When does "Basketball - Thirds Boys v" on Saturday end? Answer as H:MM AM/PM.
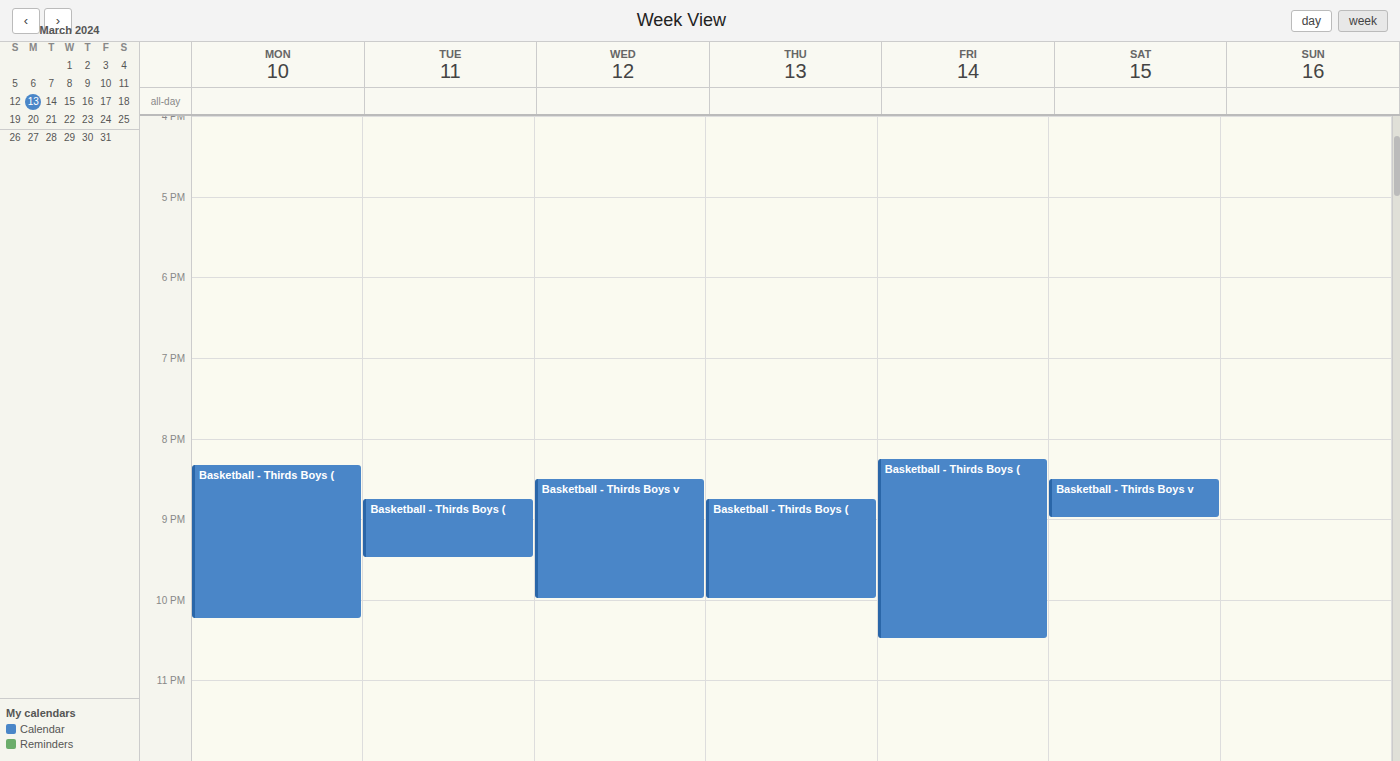
9:00 PM